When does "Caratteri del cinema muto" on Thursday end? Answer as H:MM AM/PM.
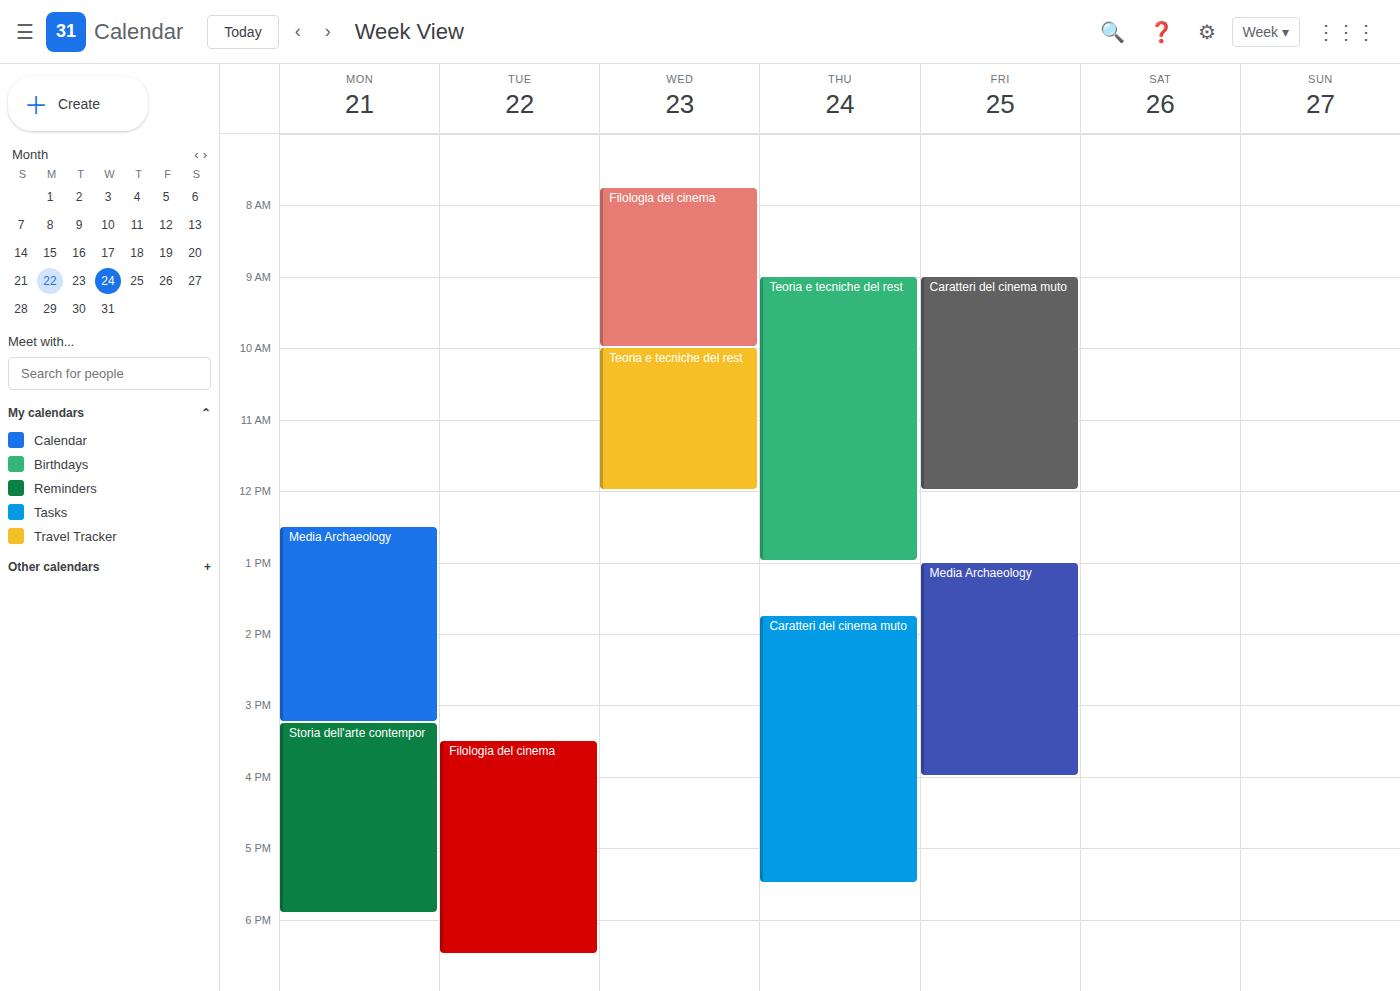
5:30 PM